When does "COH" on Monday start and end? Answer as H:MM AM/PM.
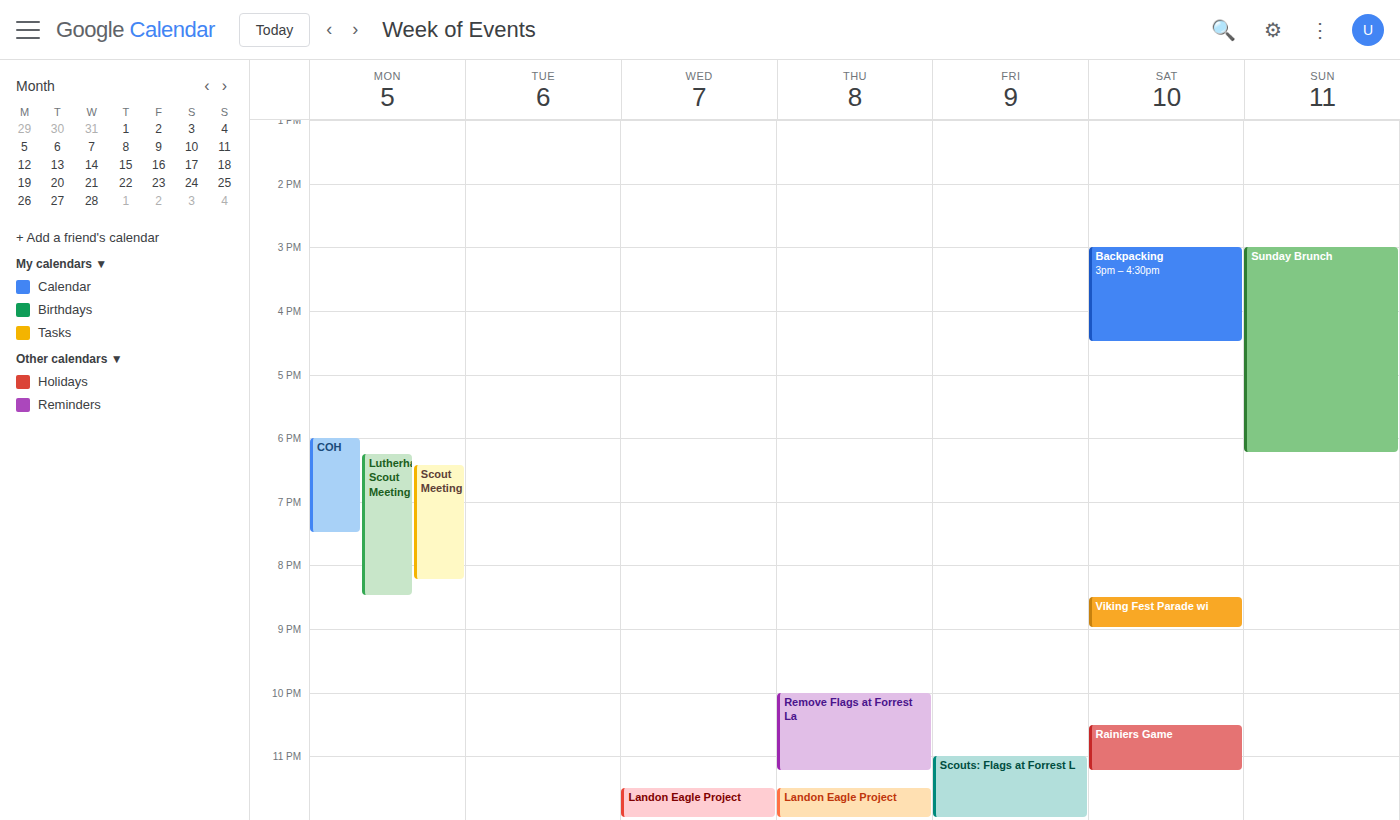
6:00 PM to 7:30 PM